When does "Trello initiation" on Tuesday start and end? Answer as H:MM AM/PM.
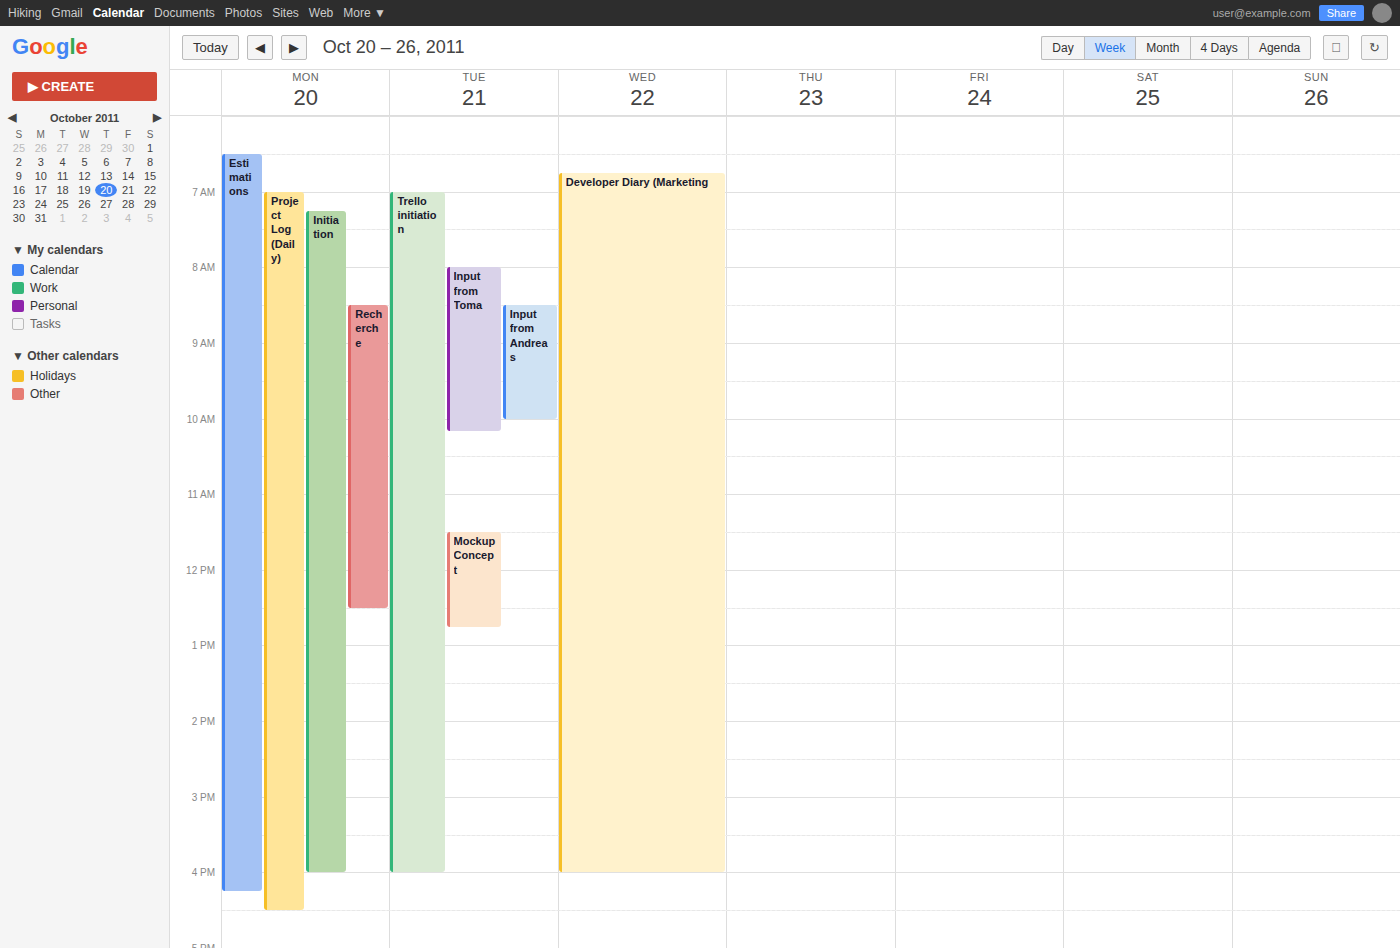
7:00 AM to 4:00 PM